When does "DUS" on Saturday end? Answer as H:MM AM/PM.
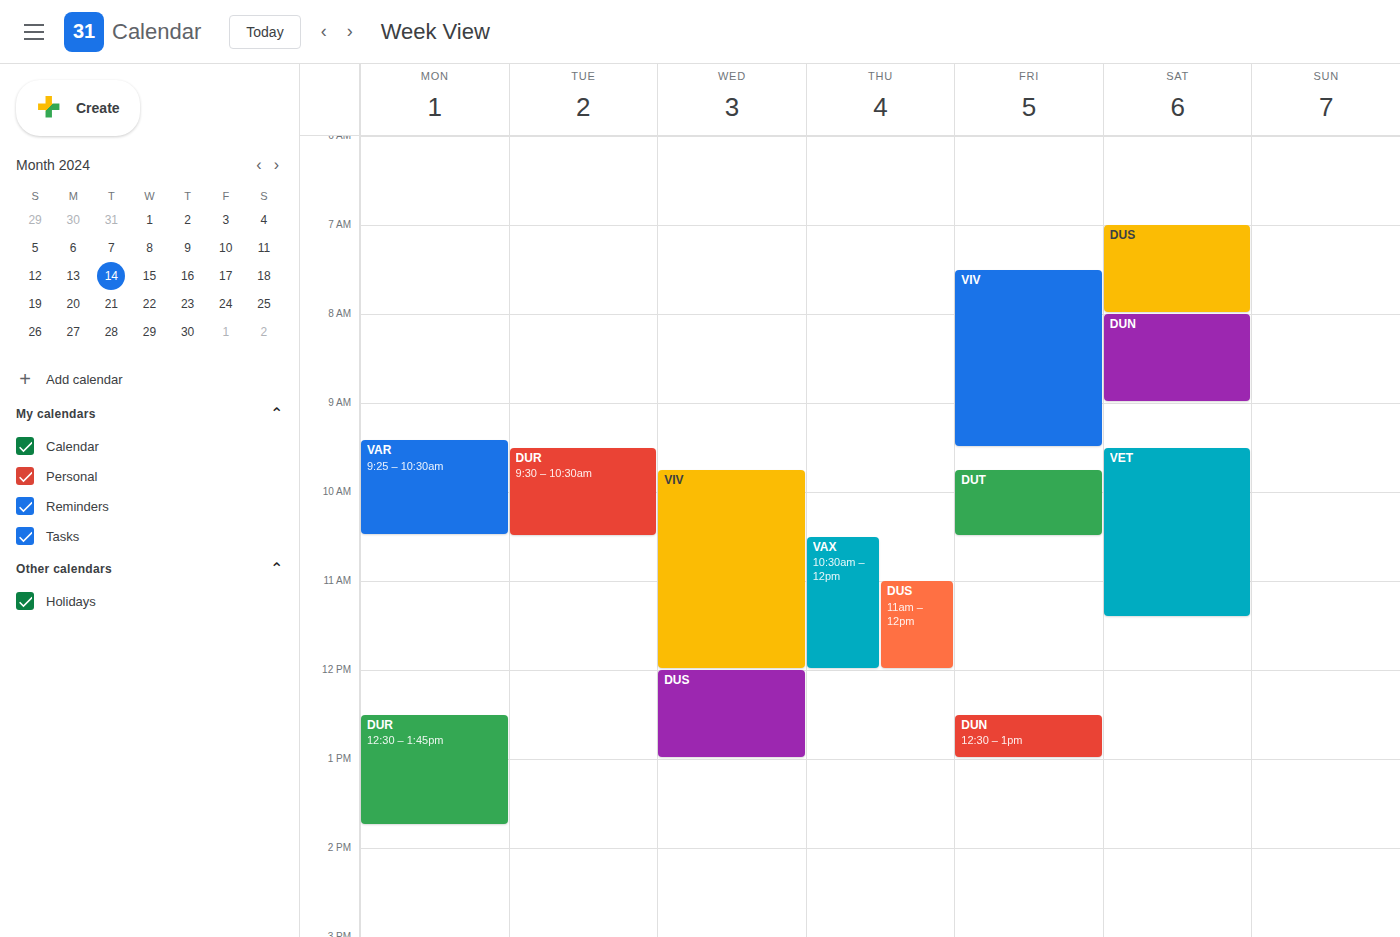
8:00 AM